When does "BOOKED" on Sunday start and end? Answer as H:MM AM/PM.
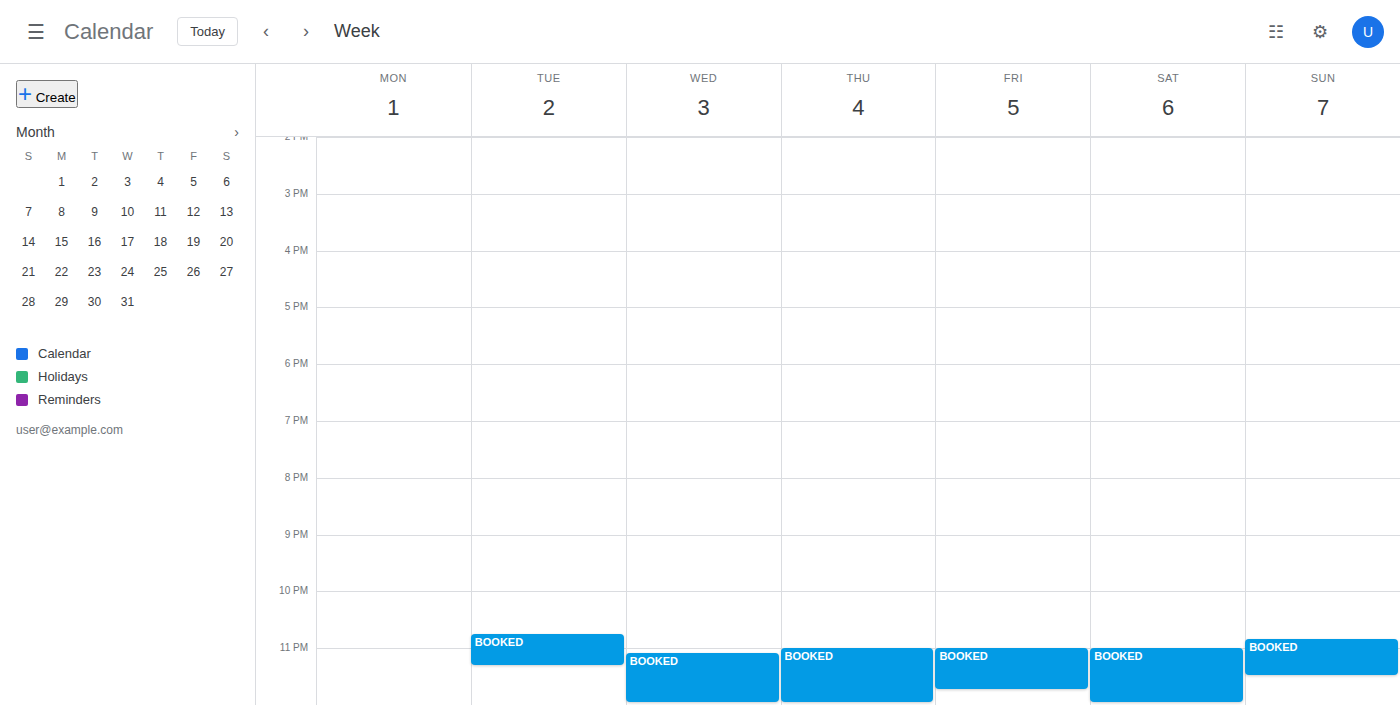
10:50 PM to 11:30 PM